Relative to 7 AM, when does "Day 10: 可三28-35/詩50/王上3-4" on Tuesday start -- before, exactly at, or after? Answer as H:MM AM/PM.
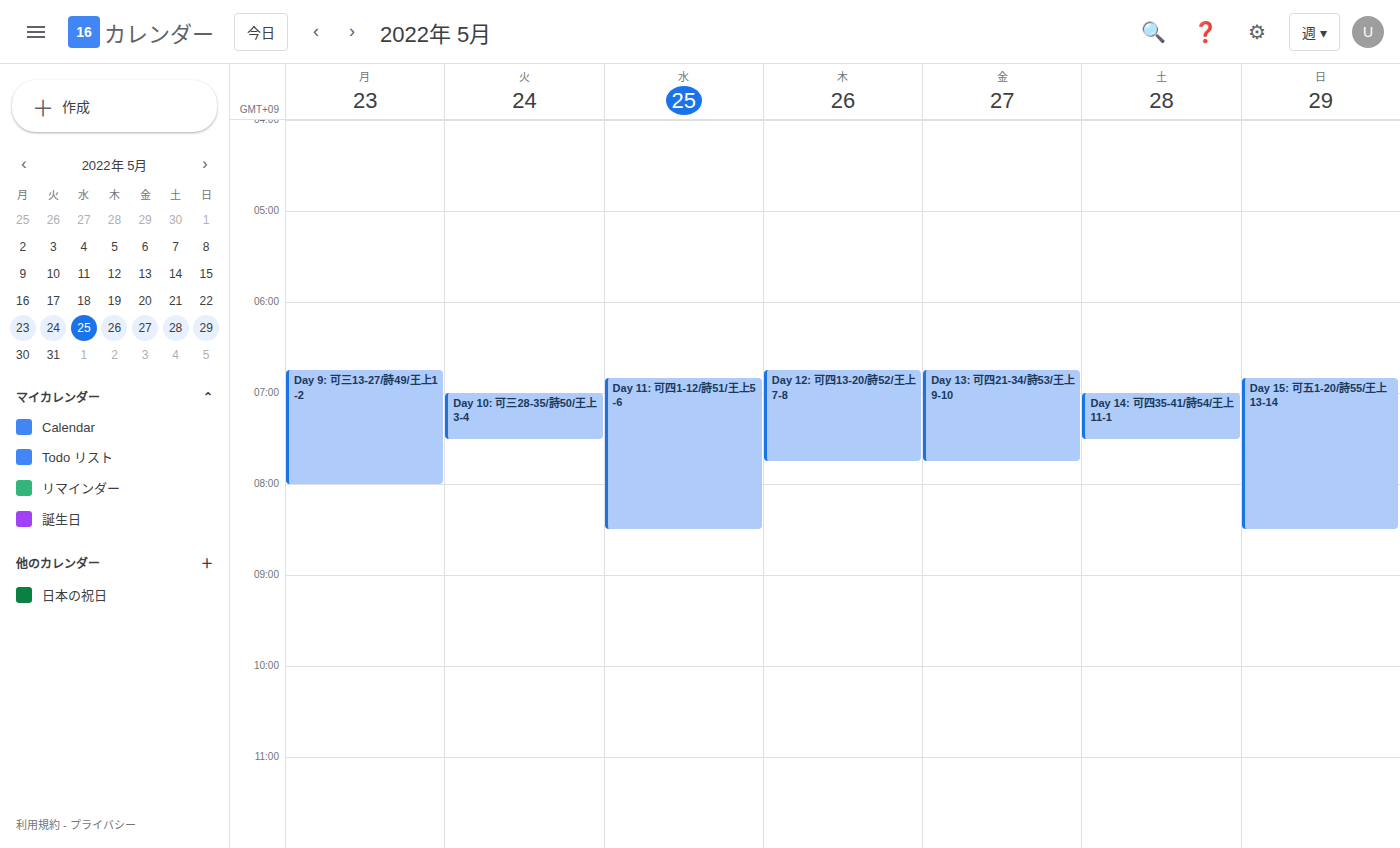
7:00 AM -- exactly at 7 AM, on the 7 AM line.